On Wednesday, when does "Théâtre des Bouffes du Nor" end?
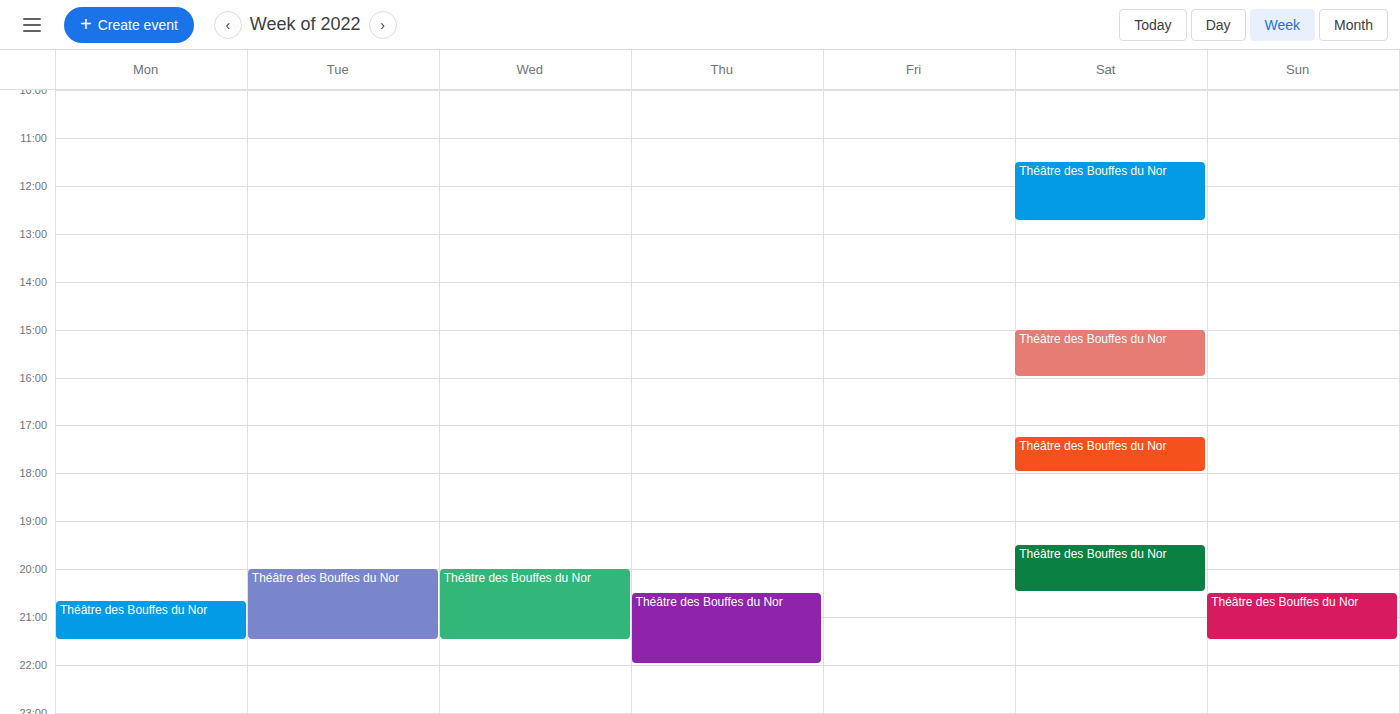
9:30 PM